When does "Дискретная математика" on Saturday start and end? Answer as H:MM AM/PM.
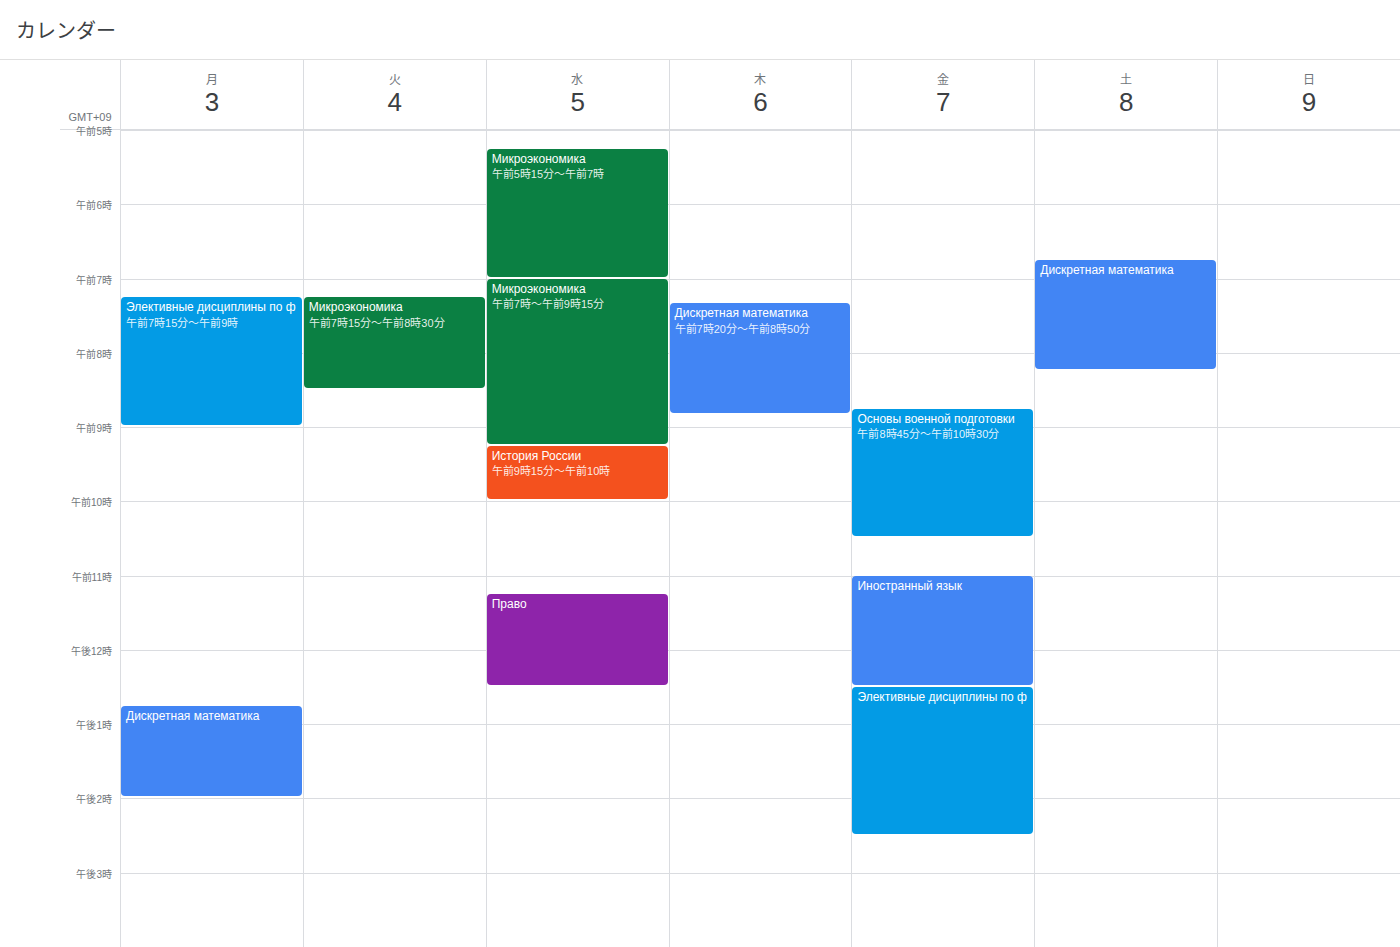
6:45 AM to 8:15 AM